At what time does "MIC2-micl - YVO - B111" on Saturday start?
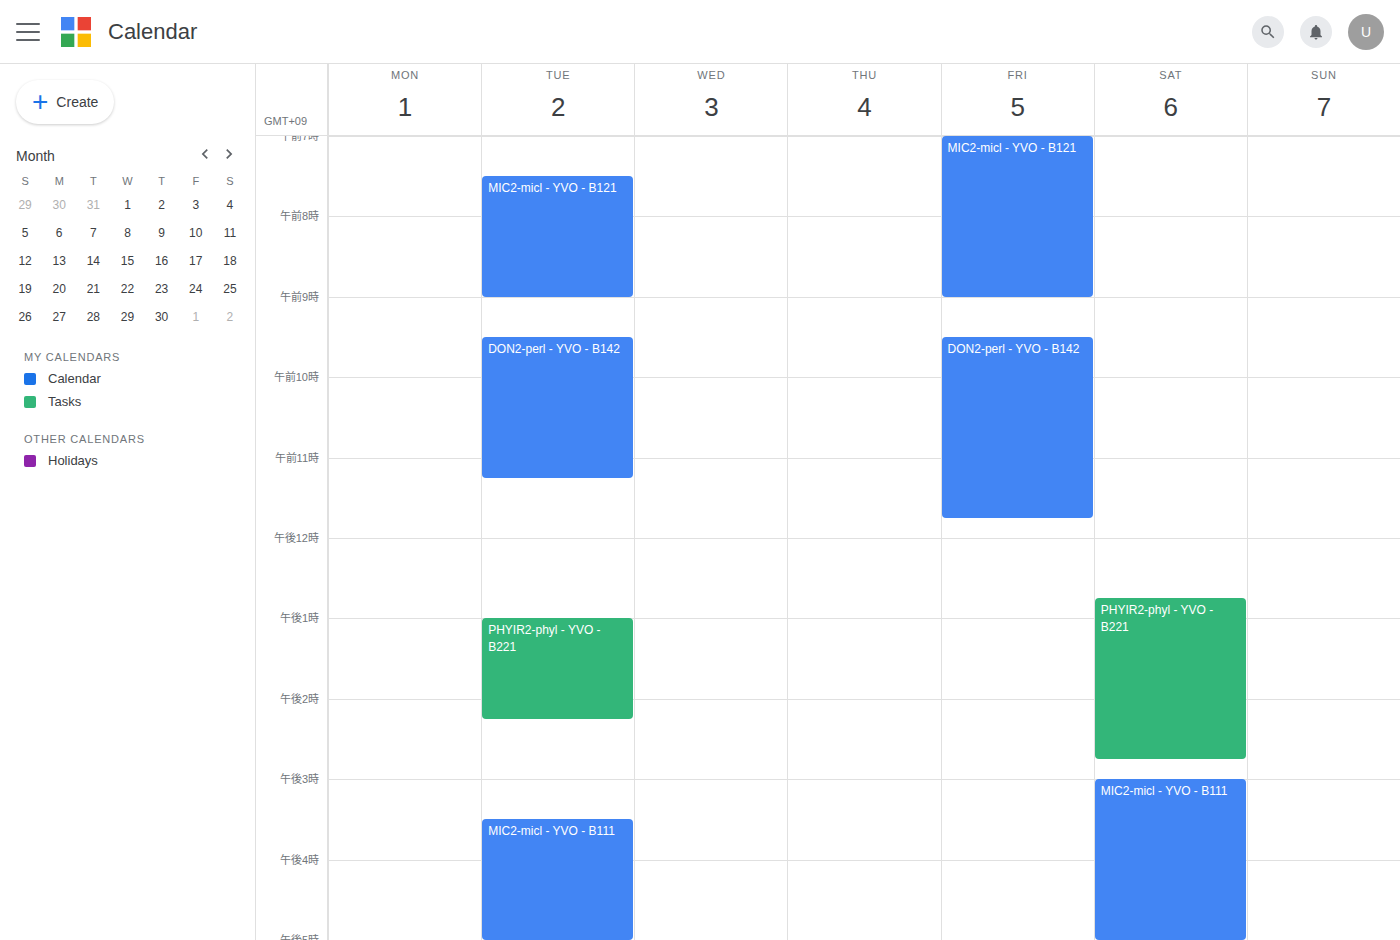
3:00 PM